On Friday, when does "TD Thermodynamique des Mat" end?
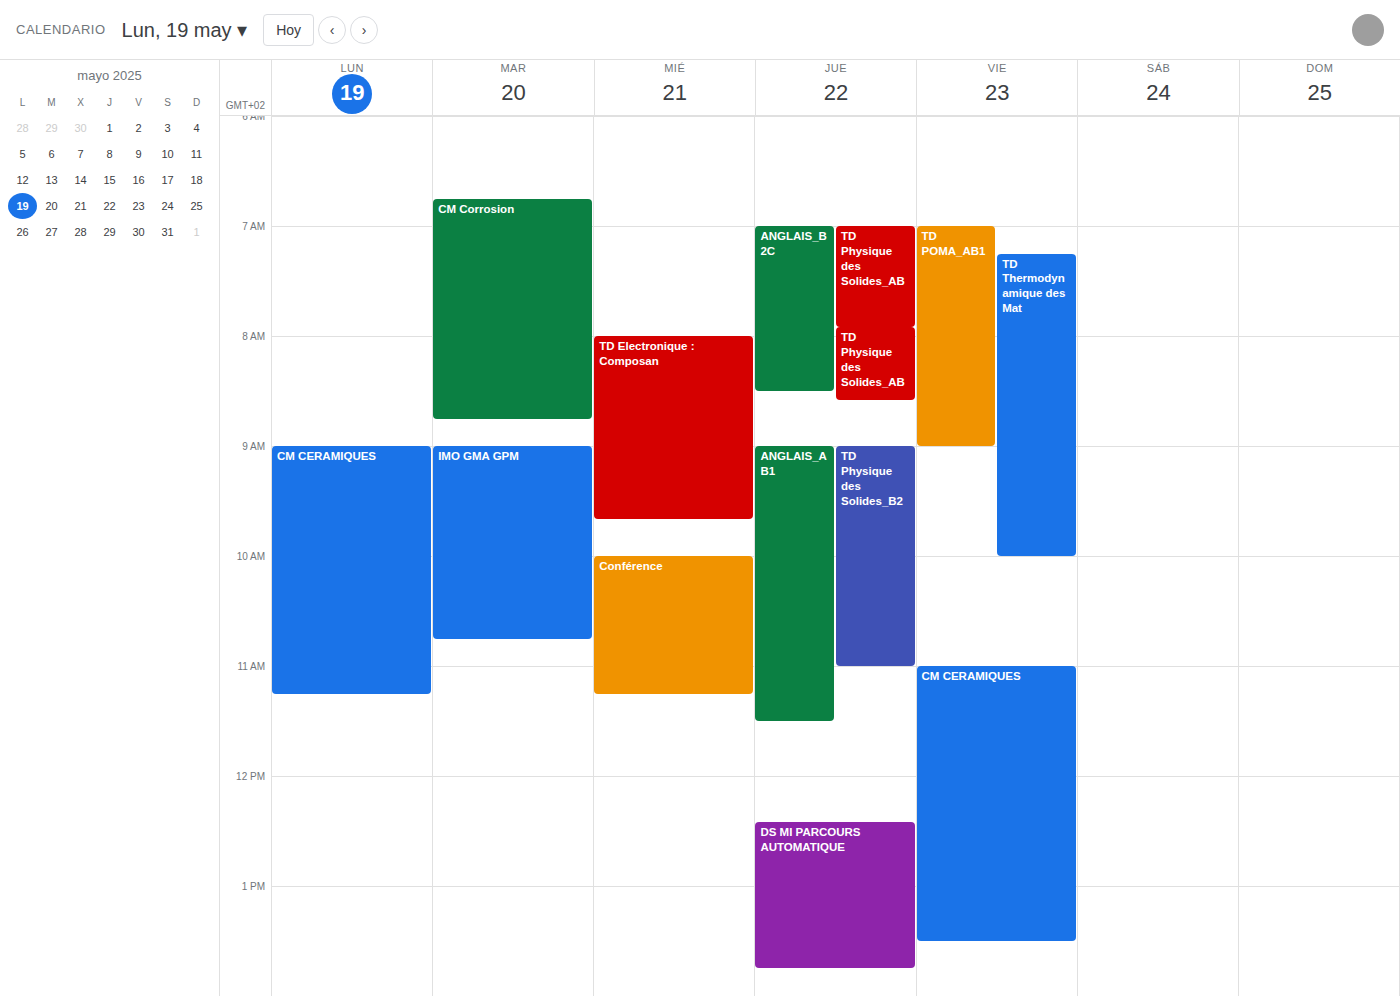
10:00 AM